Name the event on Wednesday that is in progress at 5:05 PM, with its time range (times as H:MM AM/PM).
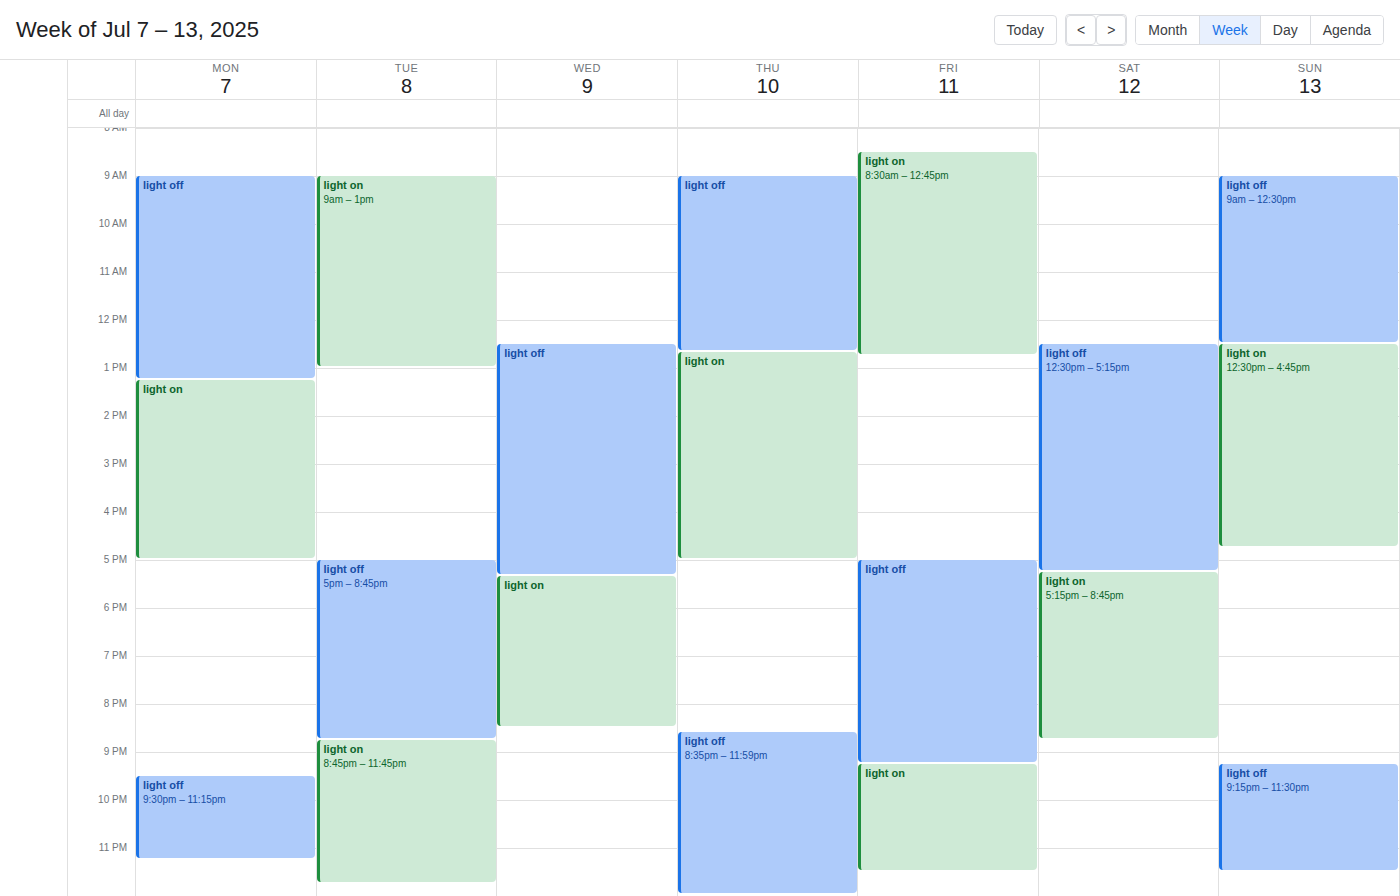
"light off", 12:30 PM to 5:20 PM